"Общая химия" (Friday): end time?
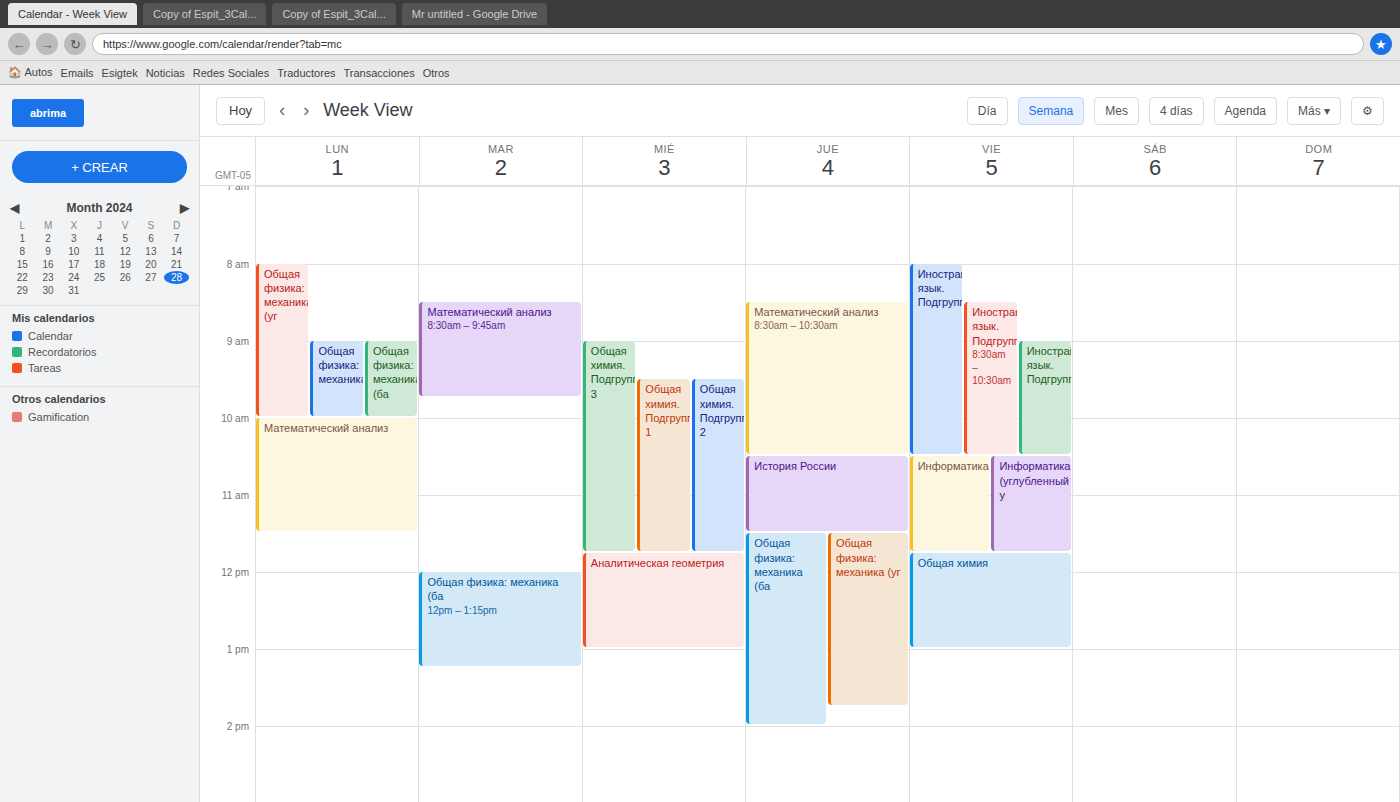
1:00 PM